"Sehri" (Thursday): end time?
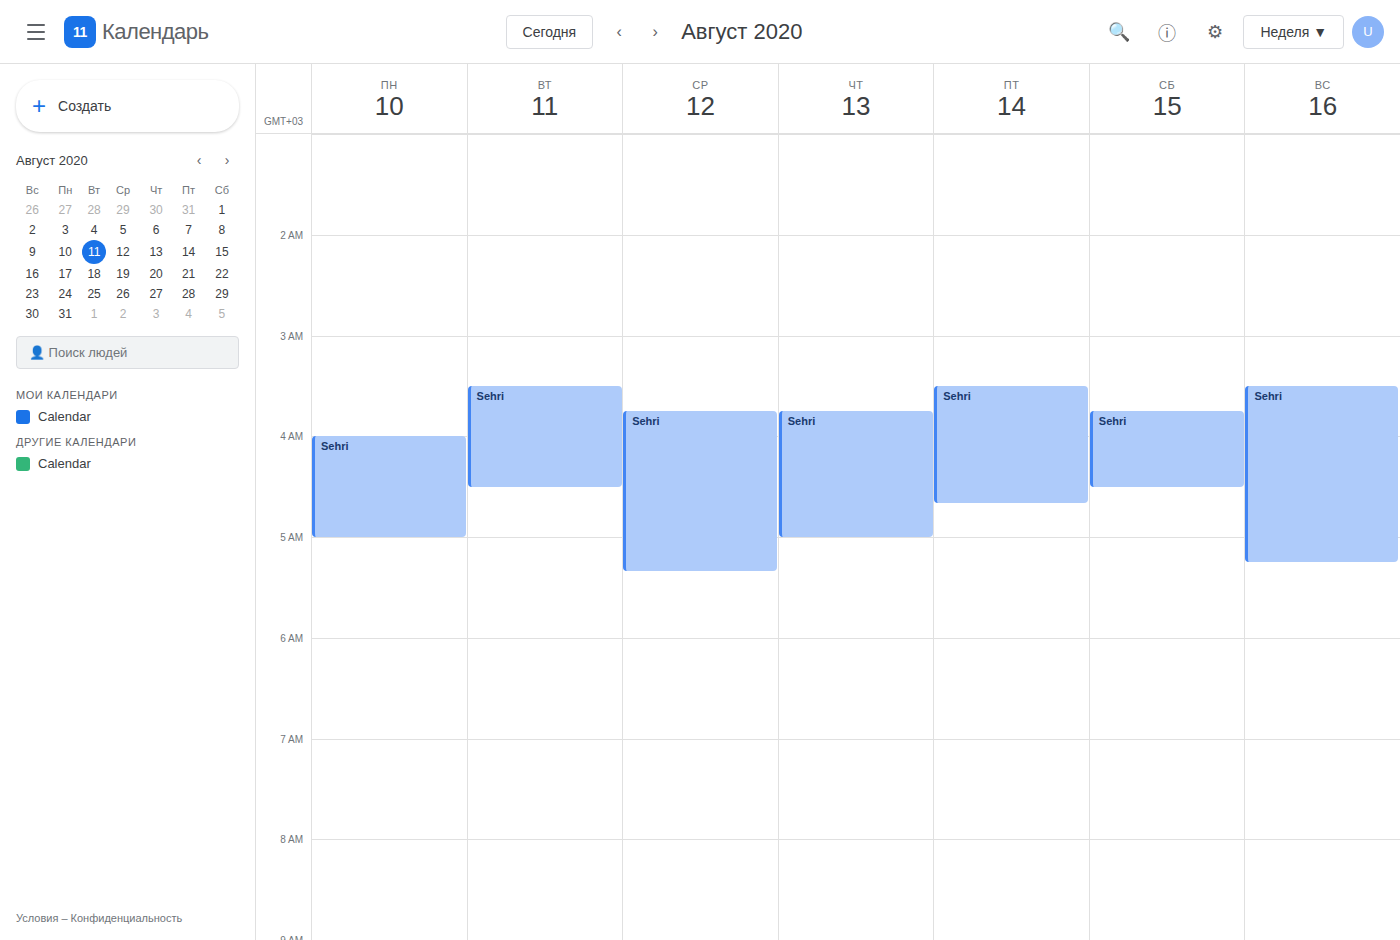
05:00